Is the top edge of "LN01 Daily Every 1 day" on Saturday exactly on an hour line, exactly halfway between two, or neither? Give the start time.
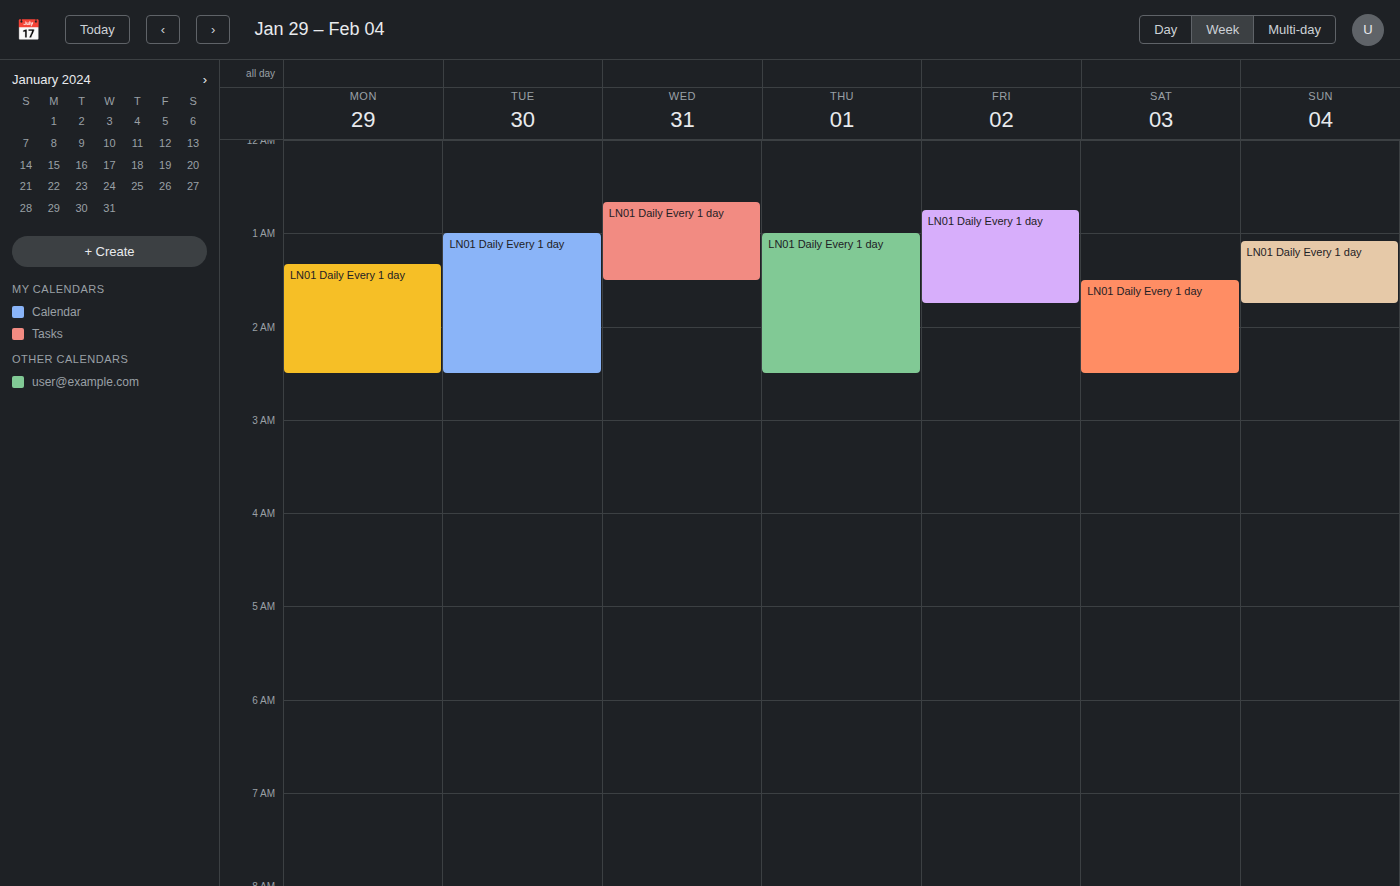
1:30 AM -- halfway between the 1 AM and 2 AM lines.